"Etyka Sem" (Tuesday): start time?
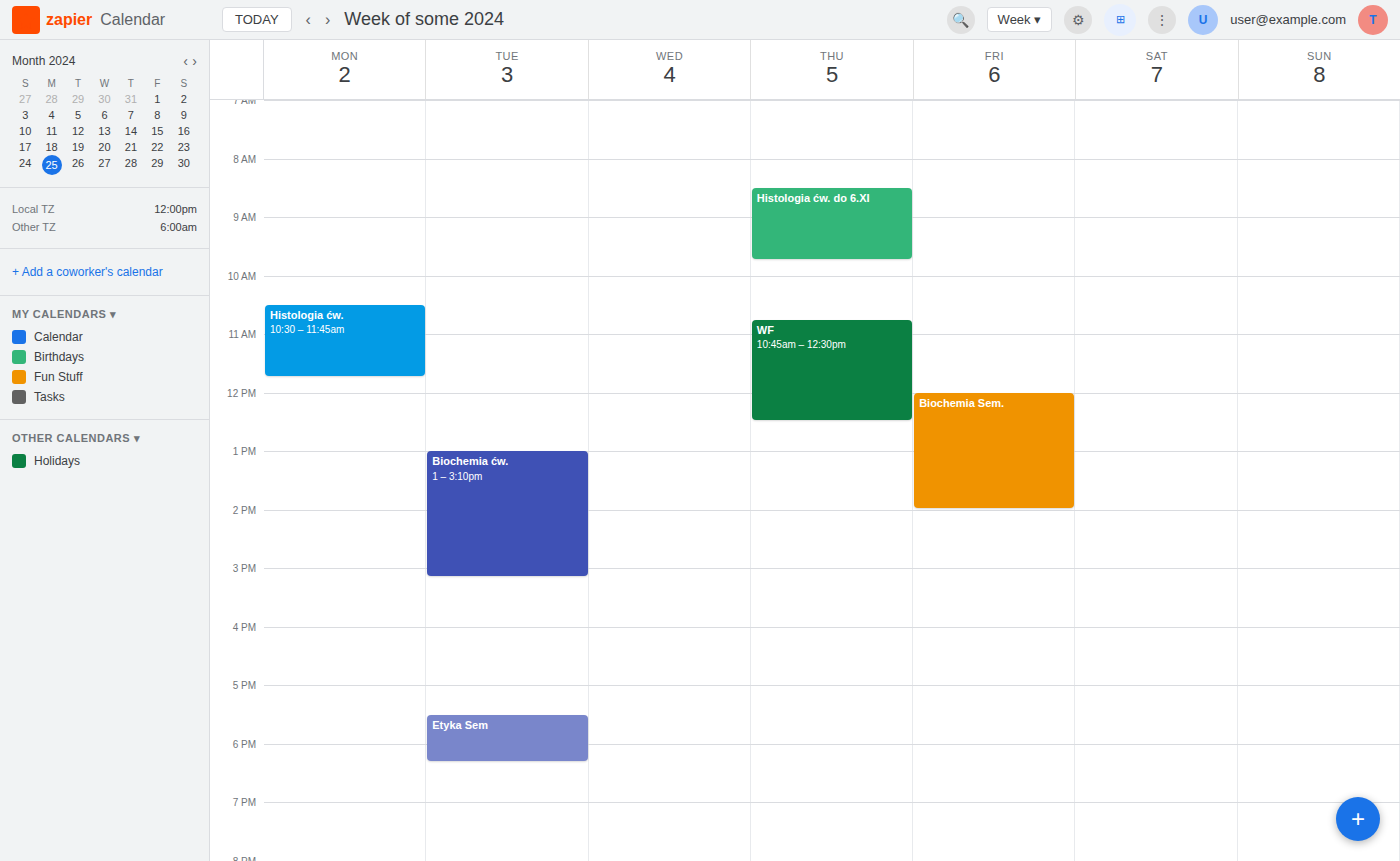
5:30 PM